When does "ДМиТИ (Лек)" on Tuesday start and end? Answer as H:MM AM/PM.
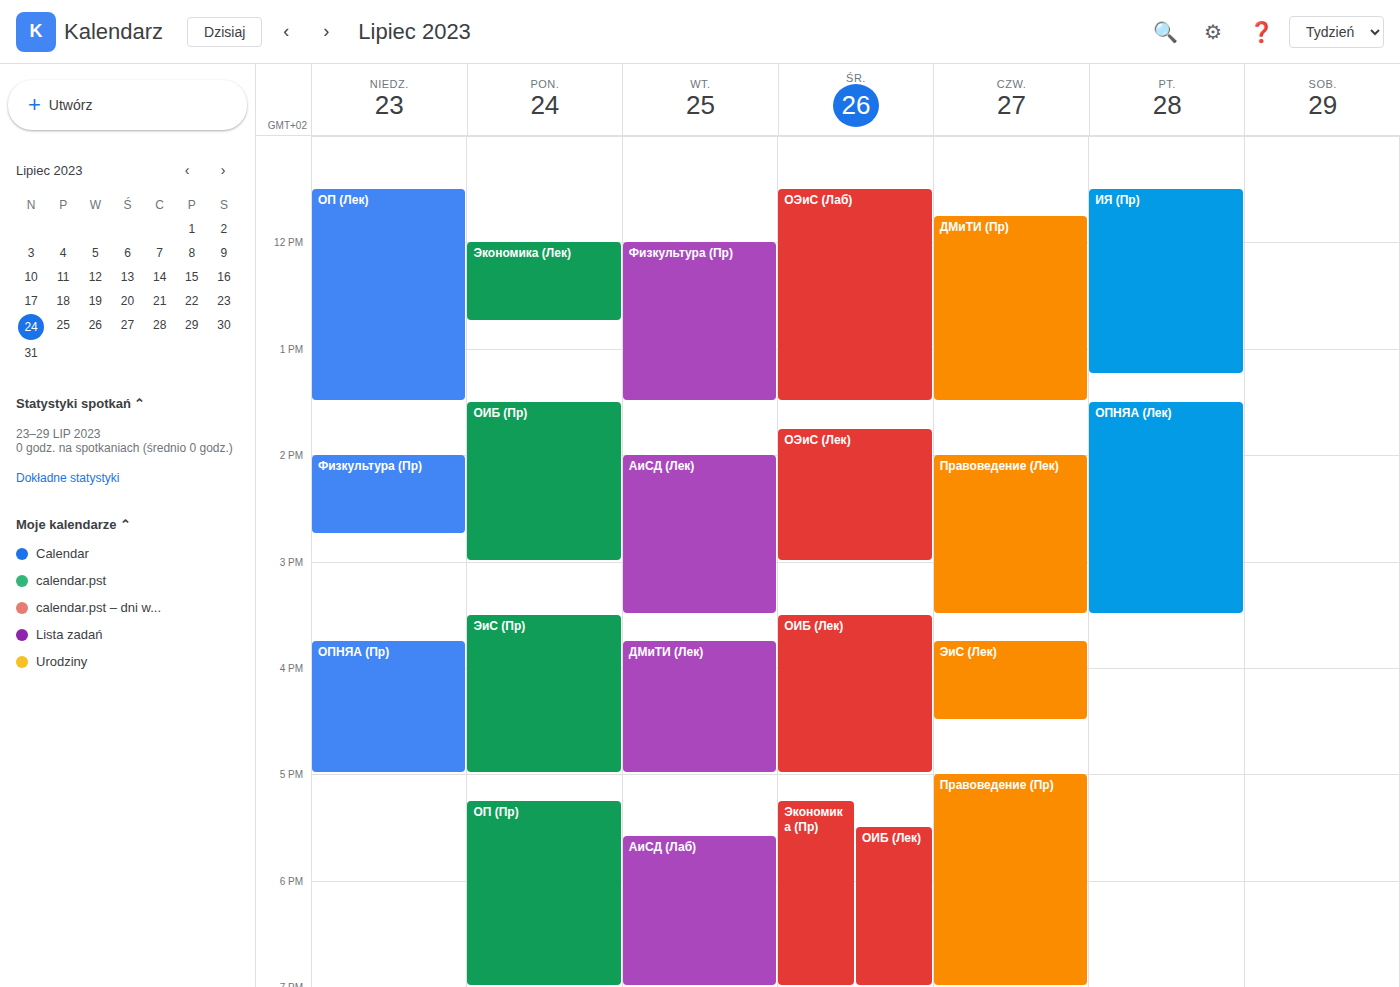
3:45 PM to 5:00 PM